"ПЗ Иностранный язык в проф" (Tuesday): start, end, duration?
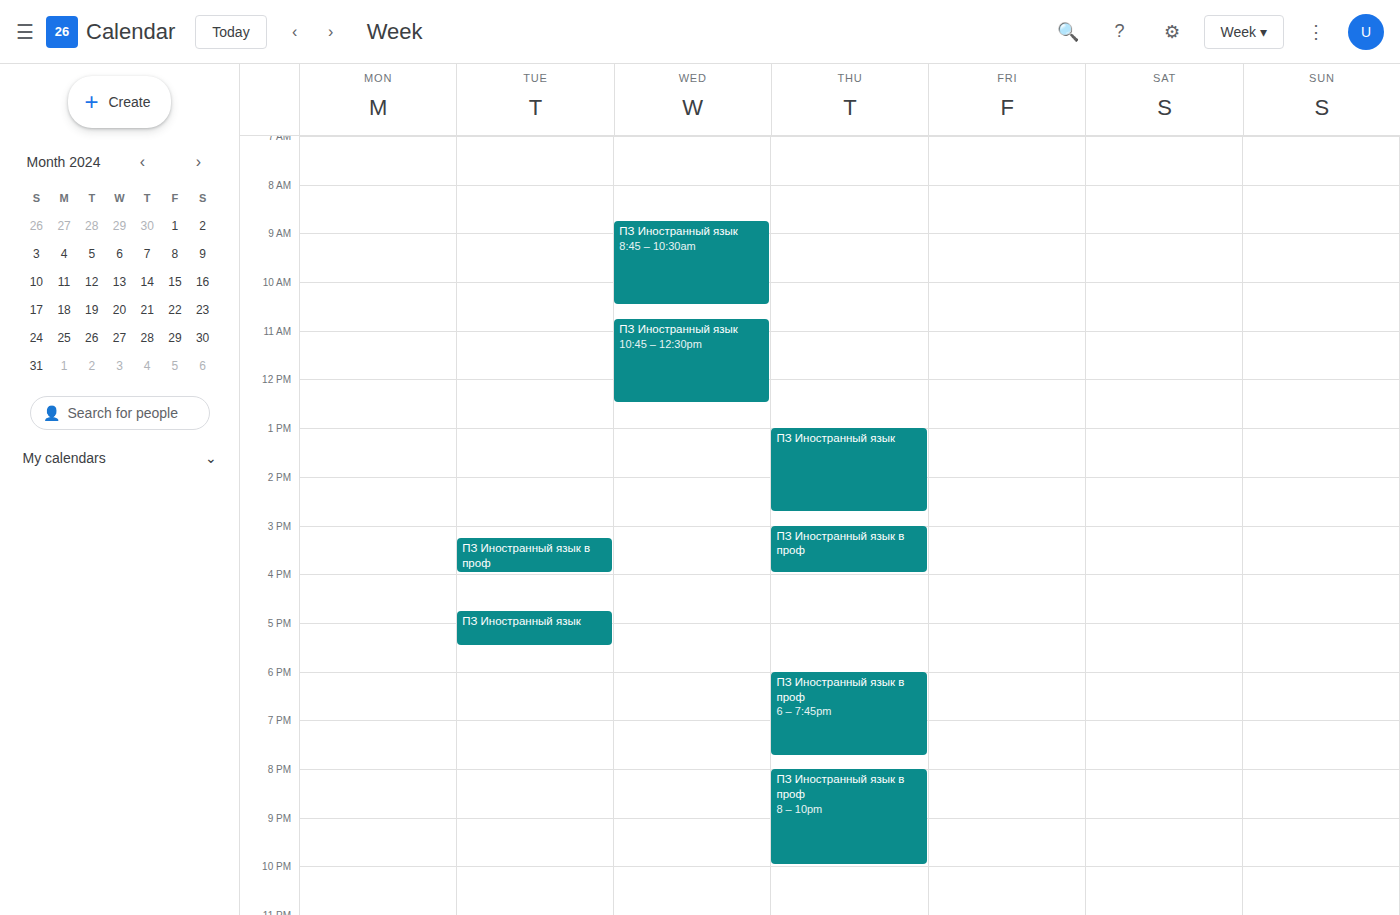
3:15 PM to 4:00 PM, 45 minutes